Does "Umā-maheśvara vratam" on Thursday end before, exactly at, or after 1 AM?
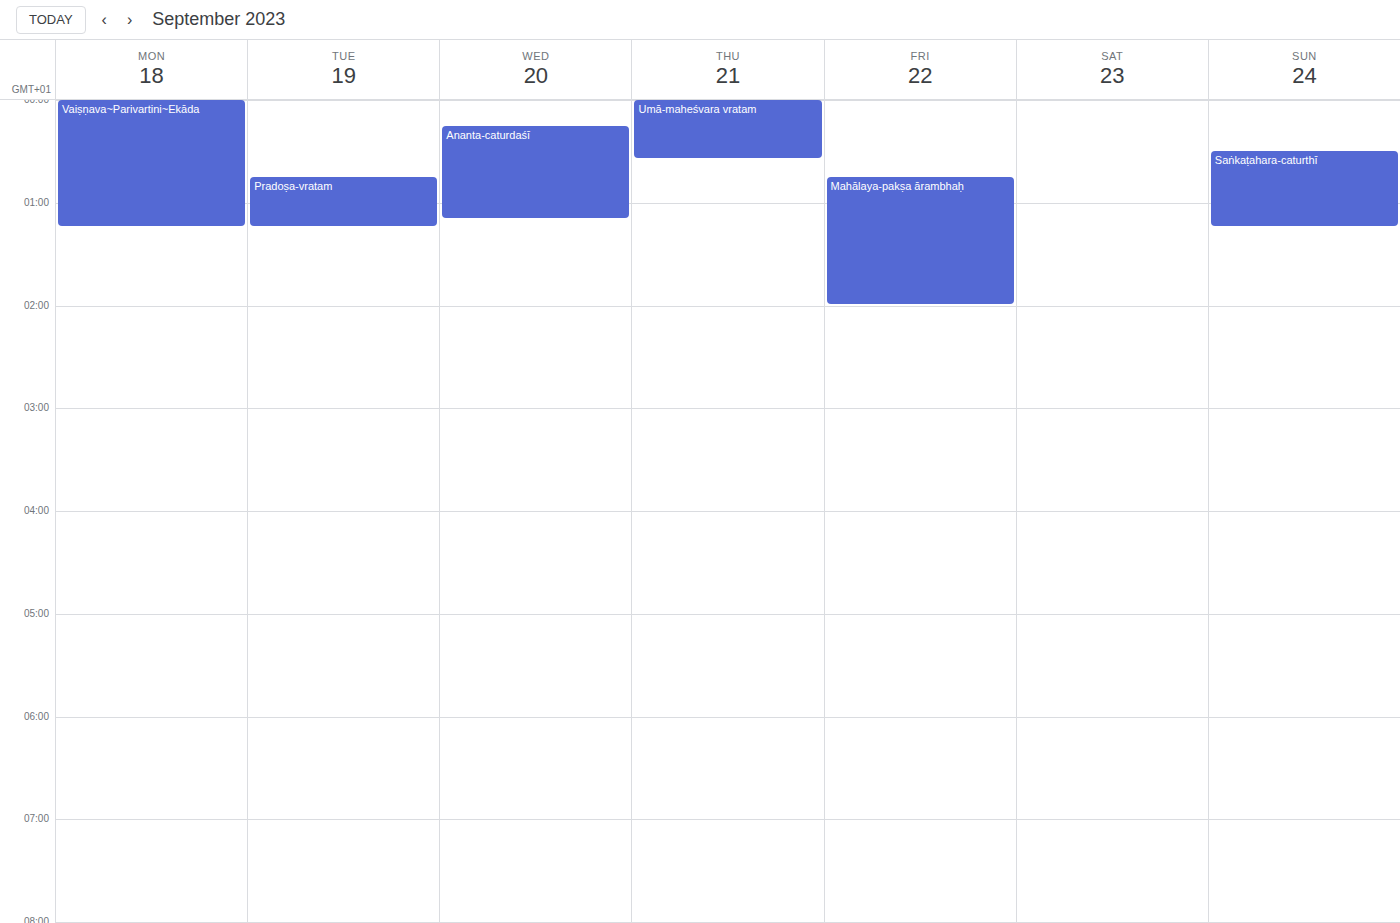
12:35 AM -- before 1 AM, 25 minutes above the 1 AM line.